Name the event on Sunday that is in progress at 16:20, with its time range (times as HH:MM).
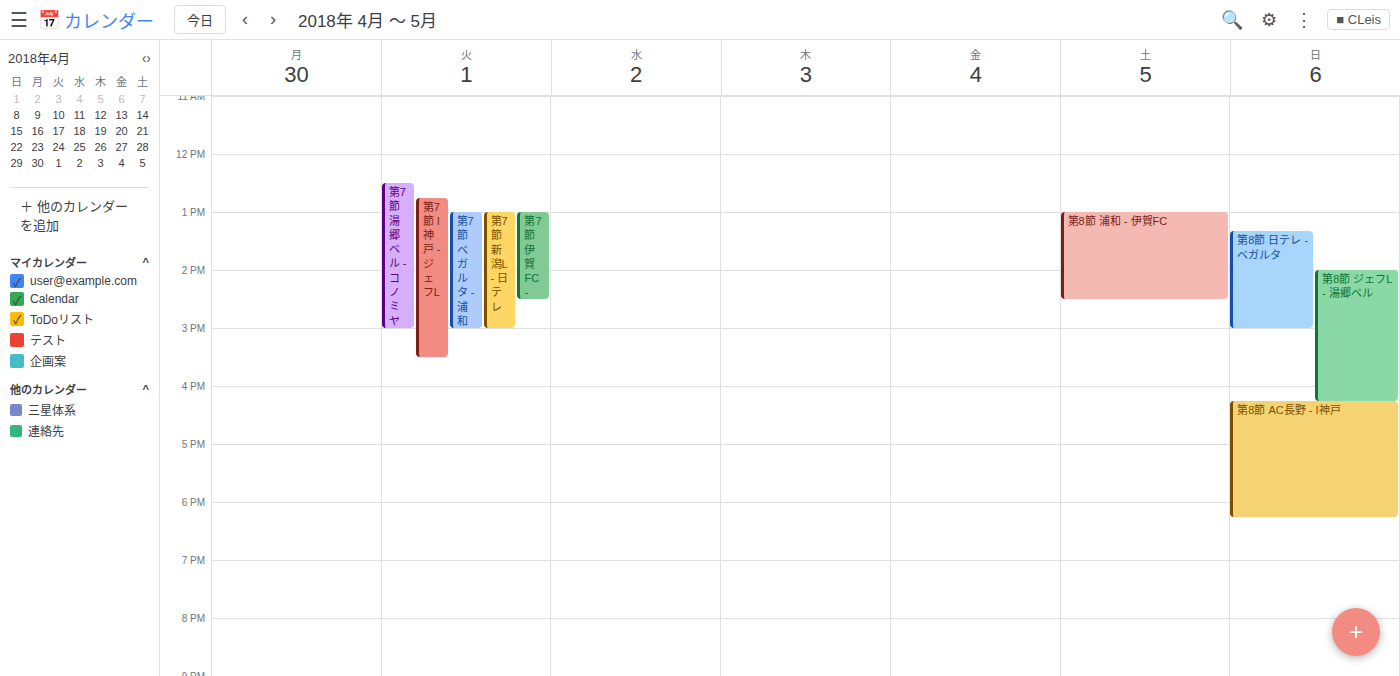
"第8節 AC長野 - I神戸", 16:15 to 18:15